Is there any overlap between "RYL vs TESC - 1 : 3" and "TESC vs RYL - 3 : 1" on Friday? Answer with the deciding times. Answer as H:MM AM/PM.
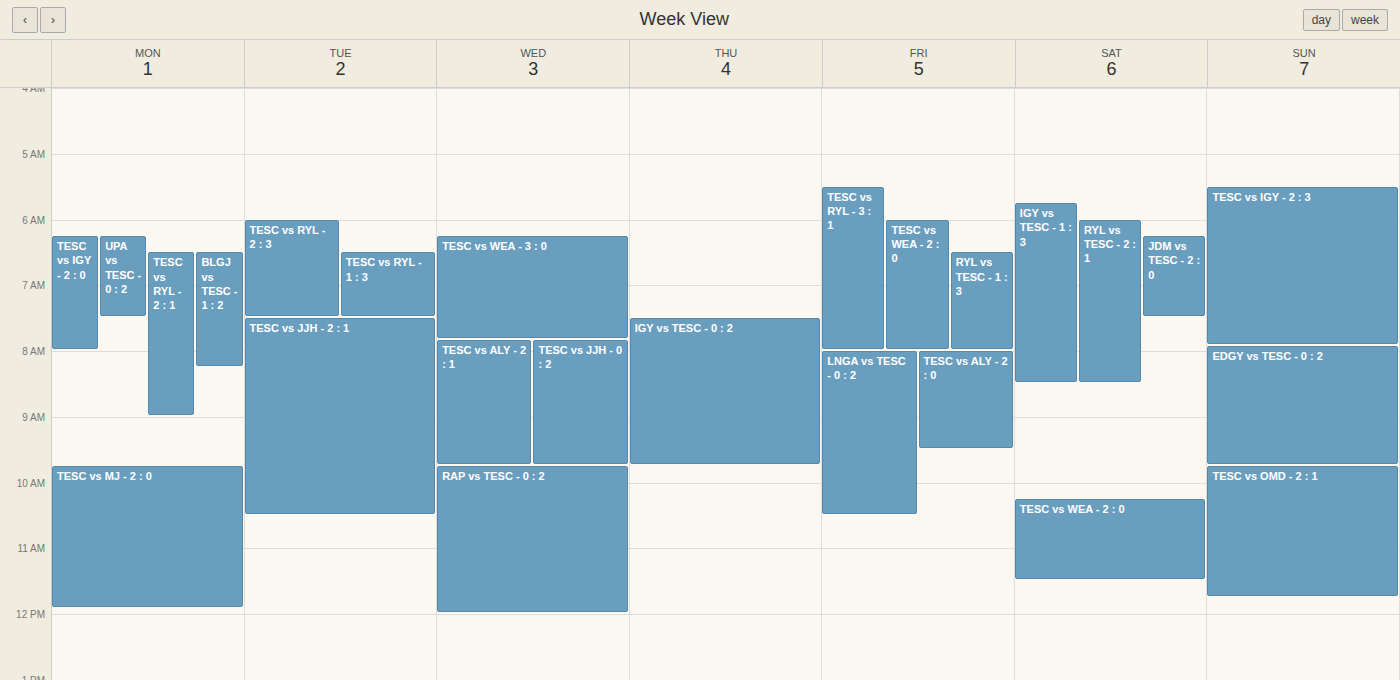
"RYL vs TESC - 1 : 3" runs 6:30 AM to 8:00 AM, inside "TESC vs RYL - 3 : 1" -- they overlap.